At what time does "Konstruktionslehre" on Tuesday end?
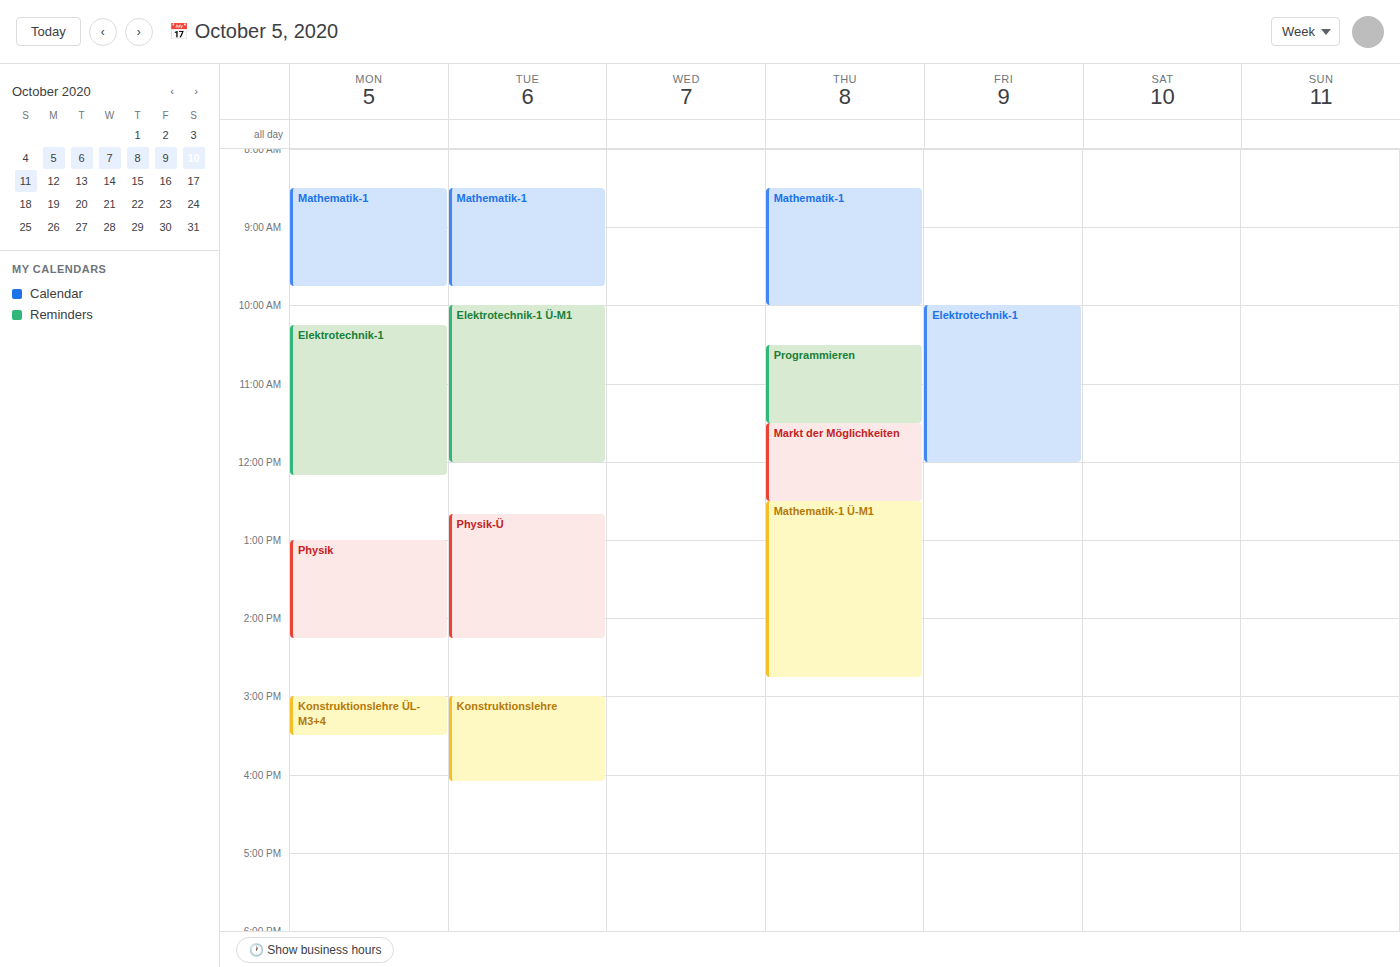
4:05 PM